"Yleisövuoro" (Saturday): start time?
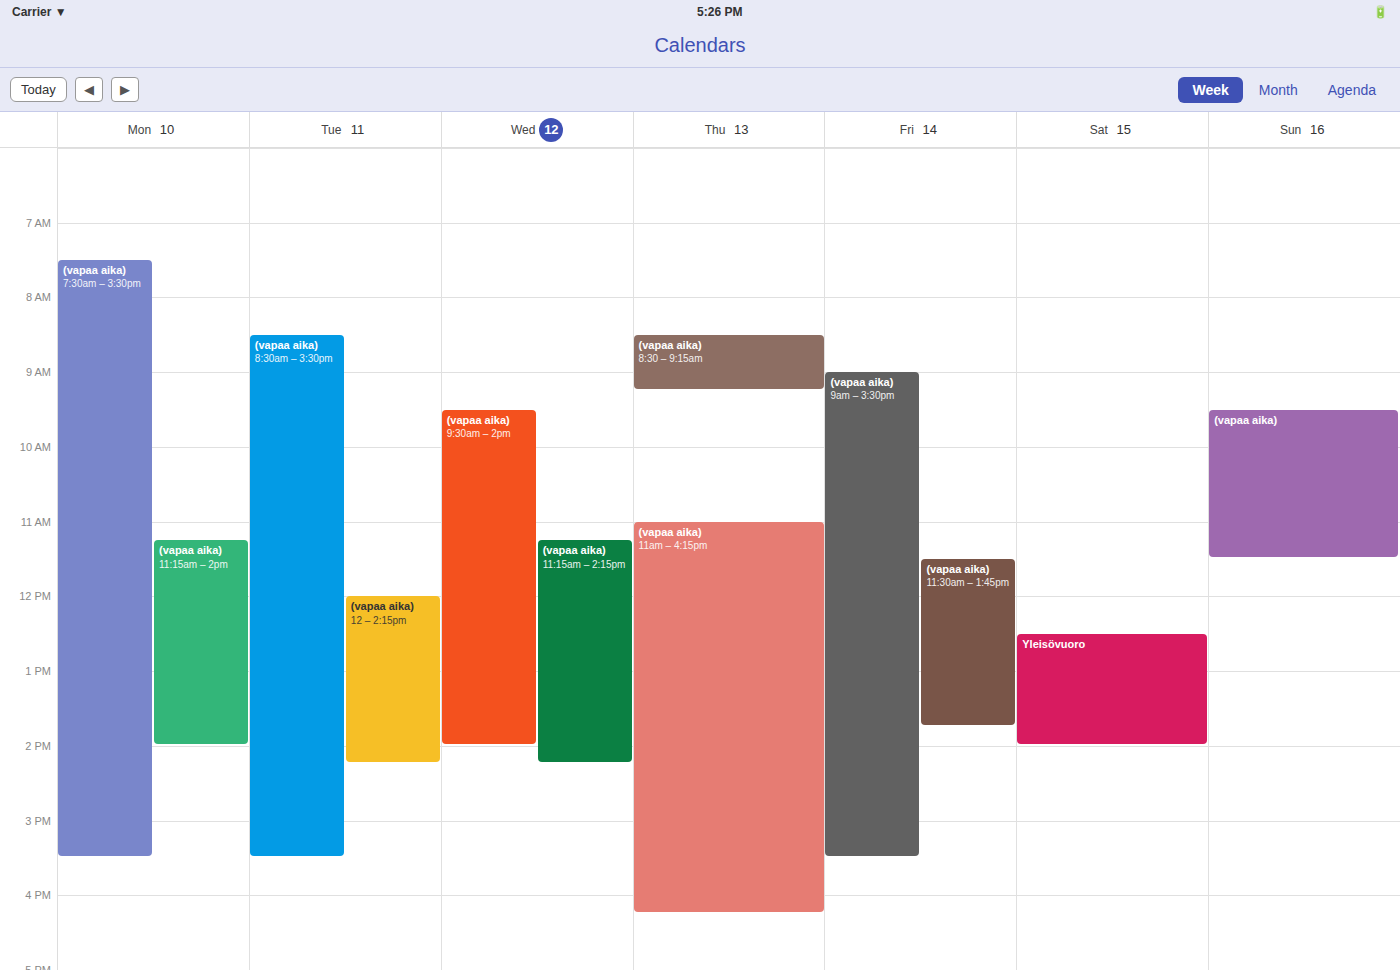
12:30 PM